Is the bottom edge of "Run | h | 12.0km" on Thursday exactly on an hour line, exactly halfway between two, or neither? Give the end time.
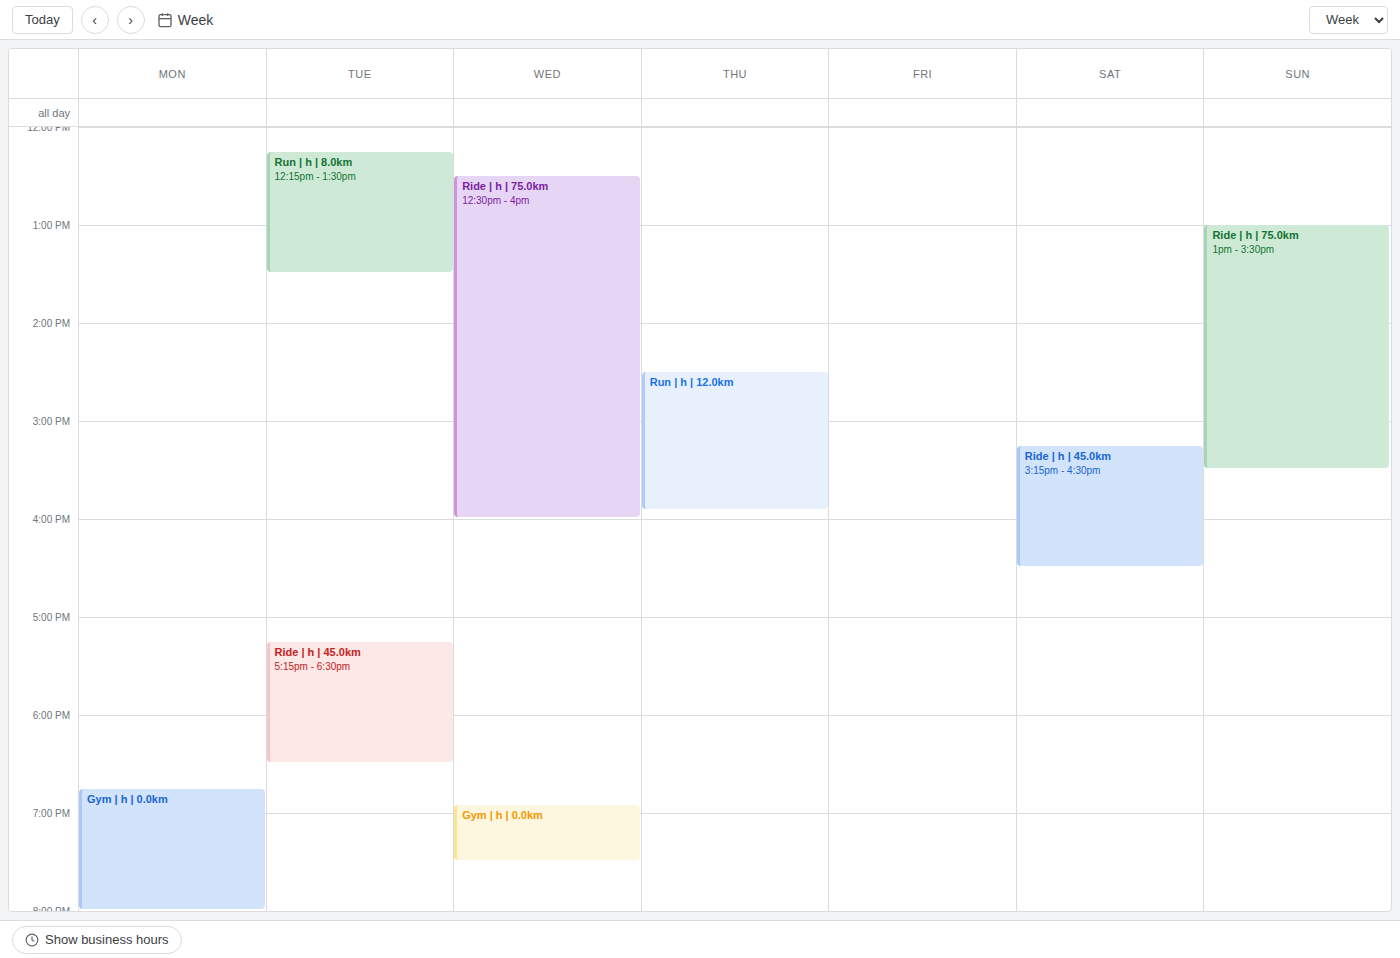
3:55 PM -- neither: 55 minutes below the 3 PM line and 5 minutes above the 4 PM line.